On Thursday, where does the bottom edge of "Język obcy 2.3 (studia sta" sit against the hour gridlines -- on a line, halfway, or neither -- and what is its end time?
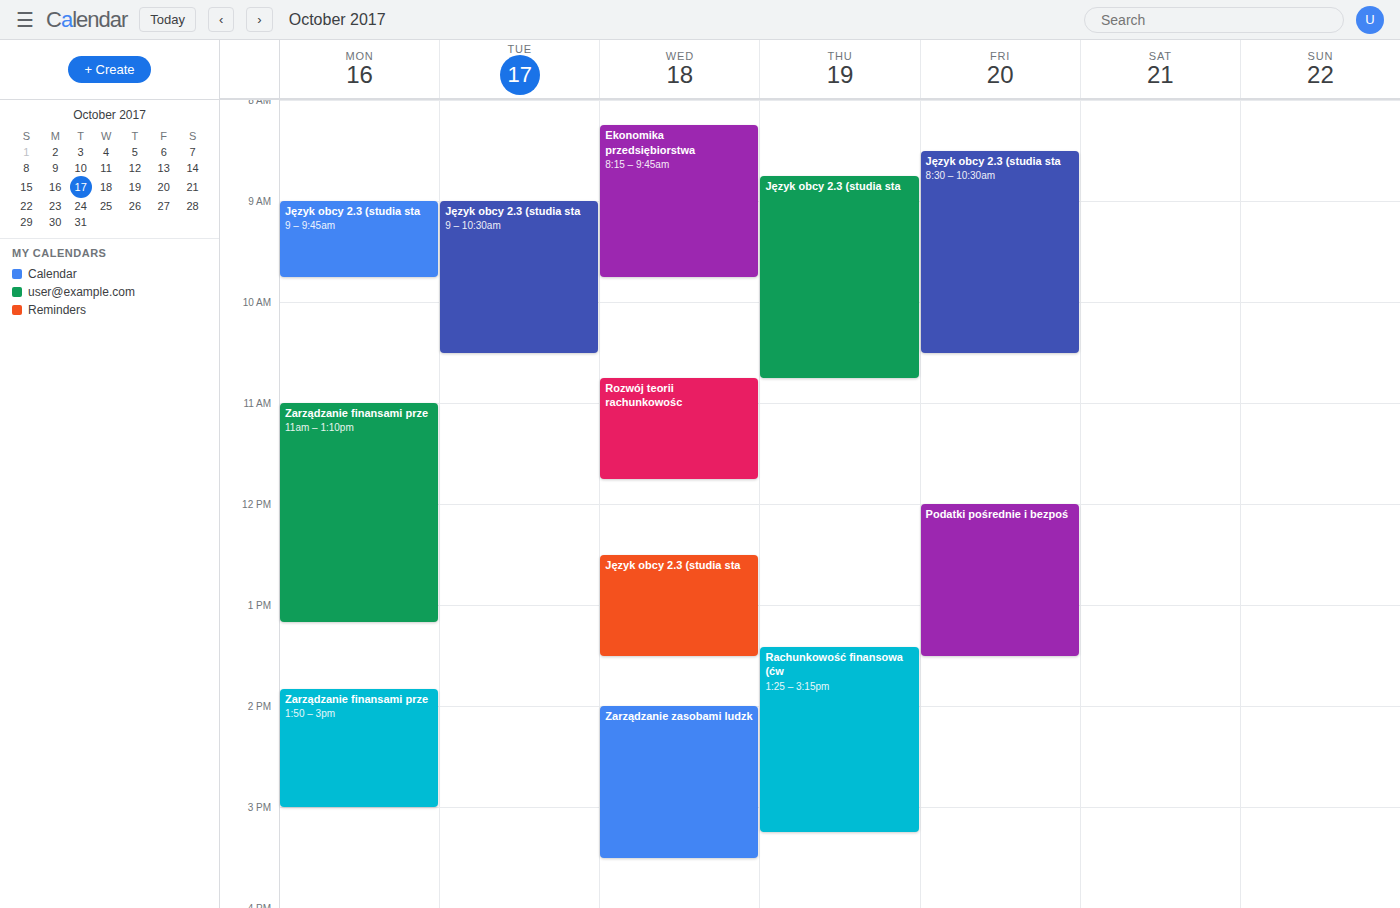
10:45 AM -- neither: three quarters of the way from the 10 AM line to the 11 AM line.